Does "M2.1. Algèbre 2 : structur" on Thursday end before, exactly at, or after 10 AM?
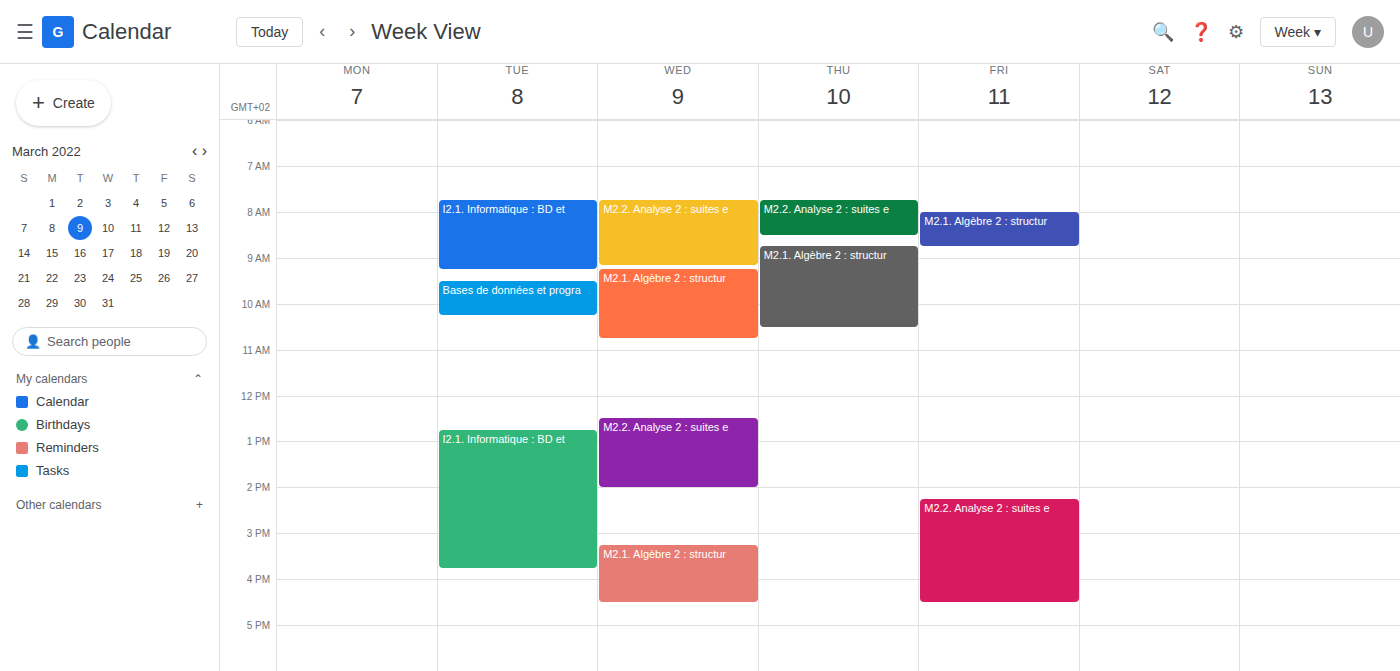
10:30 AM -- after 10 AM, 30 minutes below the 10 AM line.